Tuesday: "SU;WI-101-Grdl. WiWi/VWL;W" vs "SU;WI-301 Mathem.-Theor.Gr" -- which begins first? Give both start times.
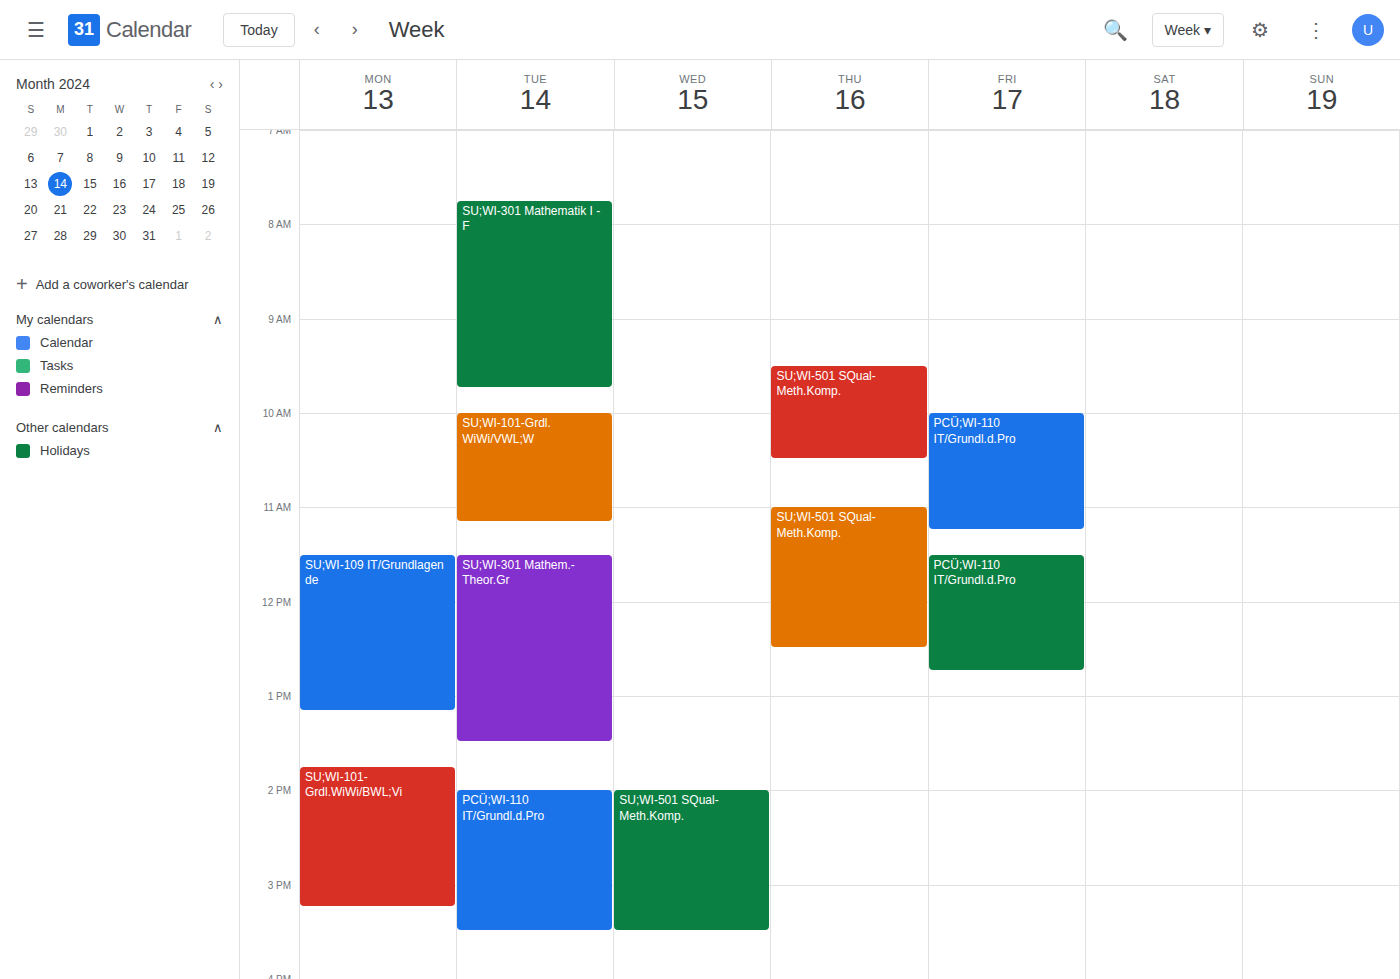
"SU;WI-101-Grdl. WiWi/VWL;W" 10:00 AM; "SU;WI-301 Mathem.-Theor.Gr" 11:30 AM.